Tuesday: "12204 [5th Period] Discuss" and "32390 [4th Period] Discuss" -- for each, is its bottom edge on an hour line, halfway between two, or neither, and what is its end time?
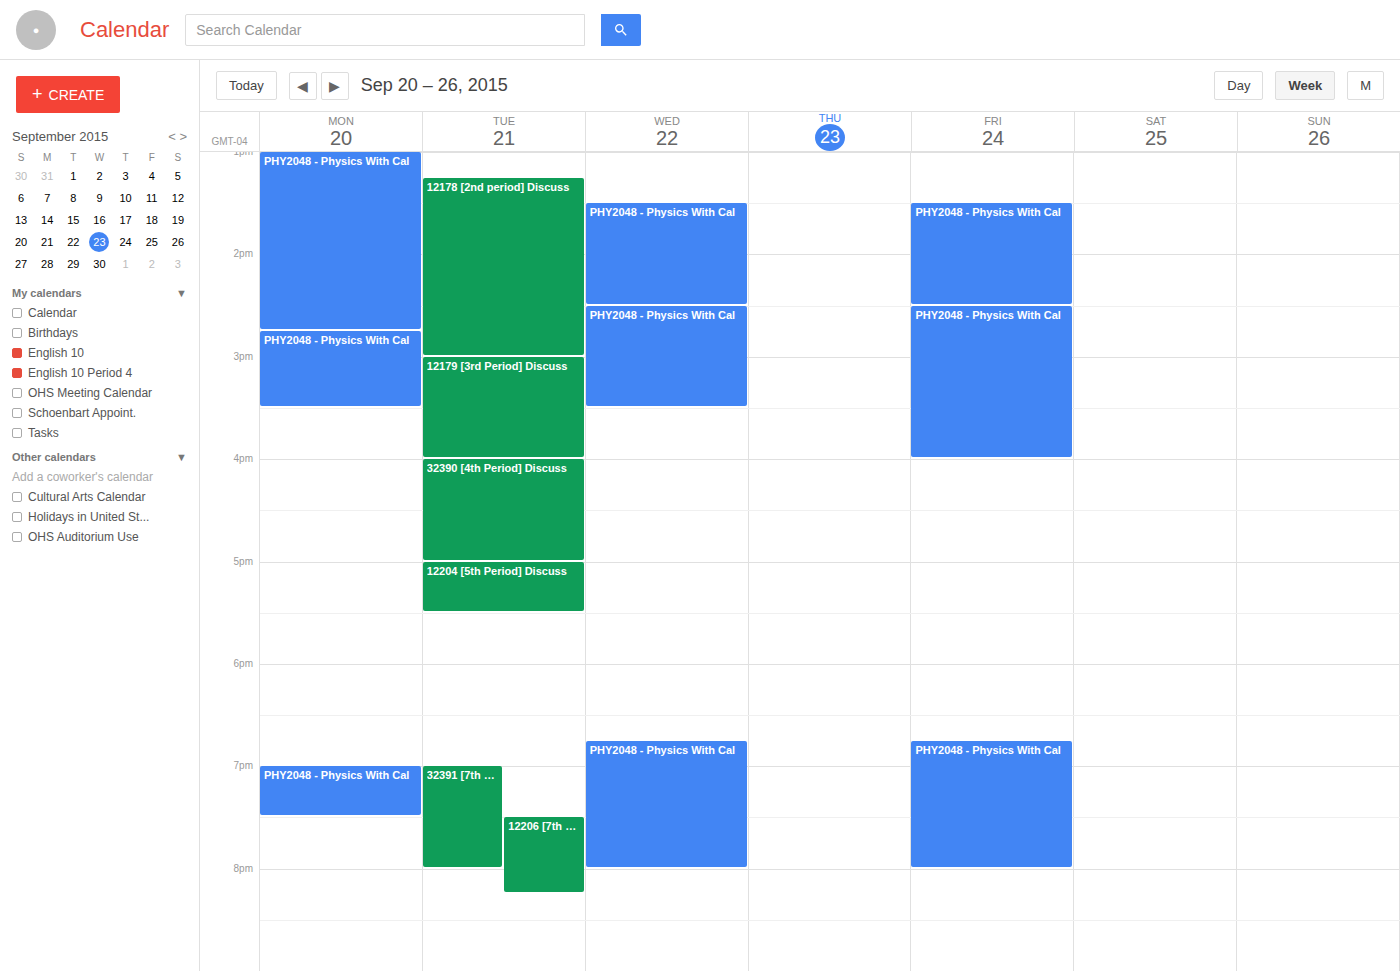
"12204 [5th Period] Discuss": 5:30 PM, halfway between the 5 PM and 6 PM lines. "32390 [4th Period] Discuss": 5:00 PM, exactly on the 5 PM line.